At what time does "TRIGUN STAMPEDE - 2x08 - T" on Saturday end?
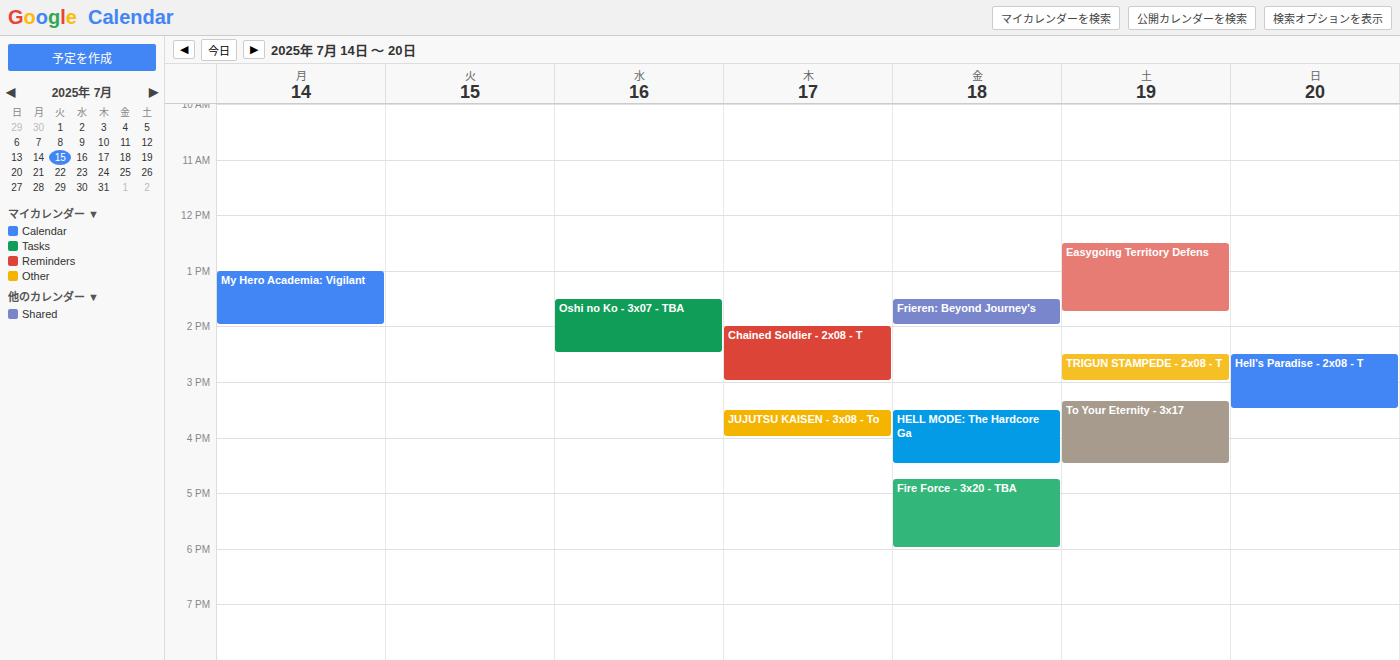
3:00 PM